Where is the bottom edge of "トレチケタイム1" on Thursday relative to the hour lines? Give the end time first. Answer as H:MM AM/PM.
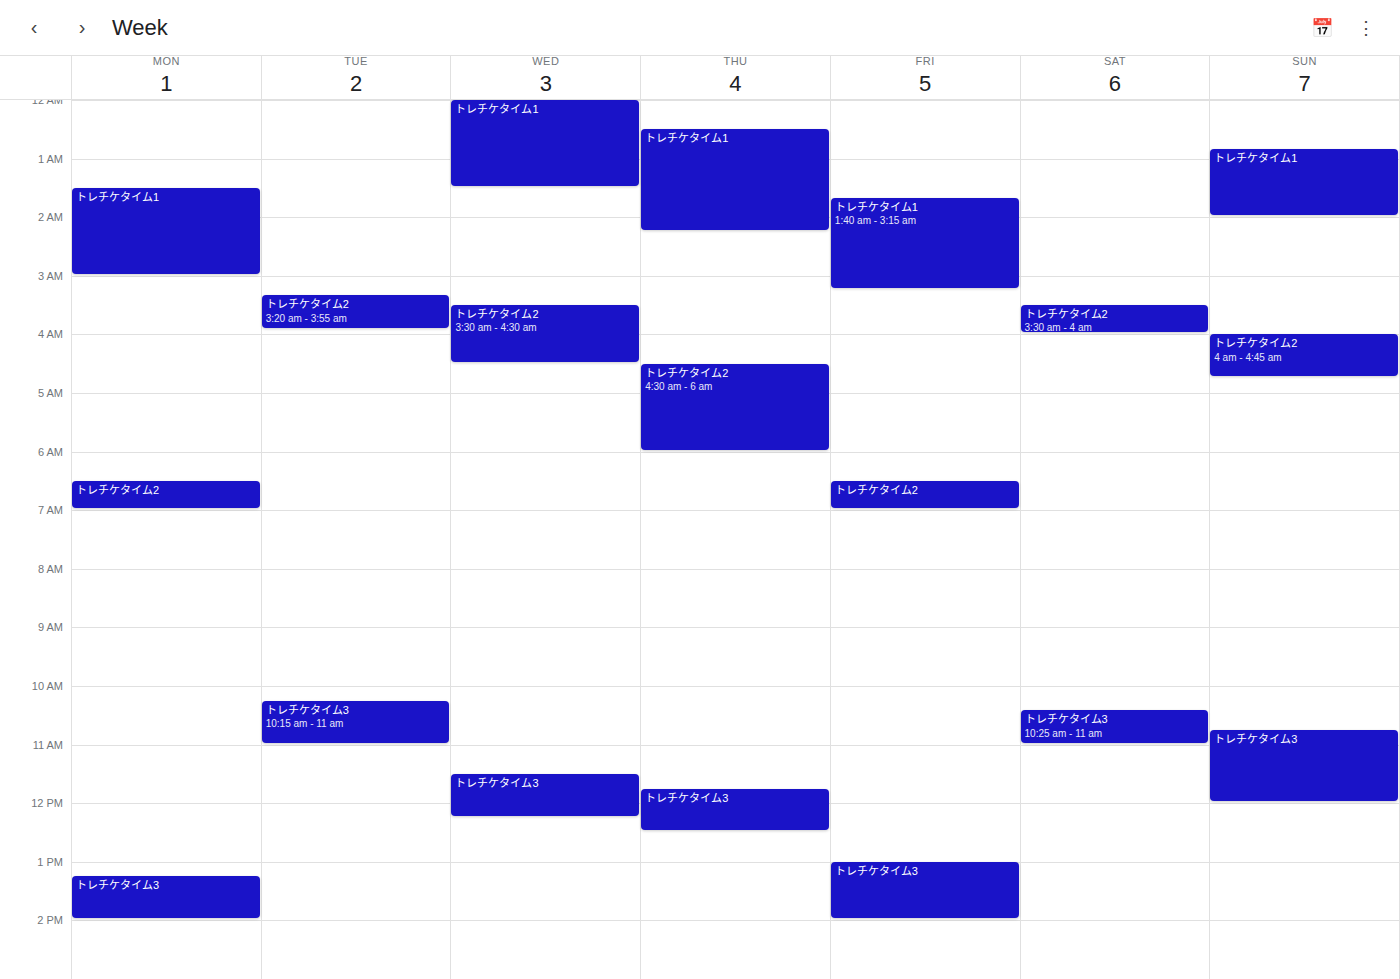
2:15 AM -- neither: a quarter of the way from the 2 AM line to the 3 AM line.